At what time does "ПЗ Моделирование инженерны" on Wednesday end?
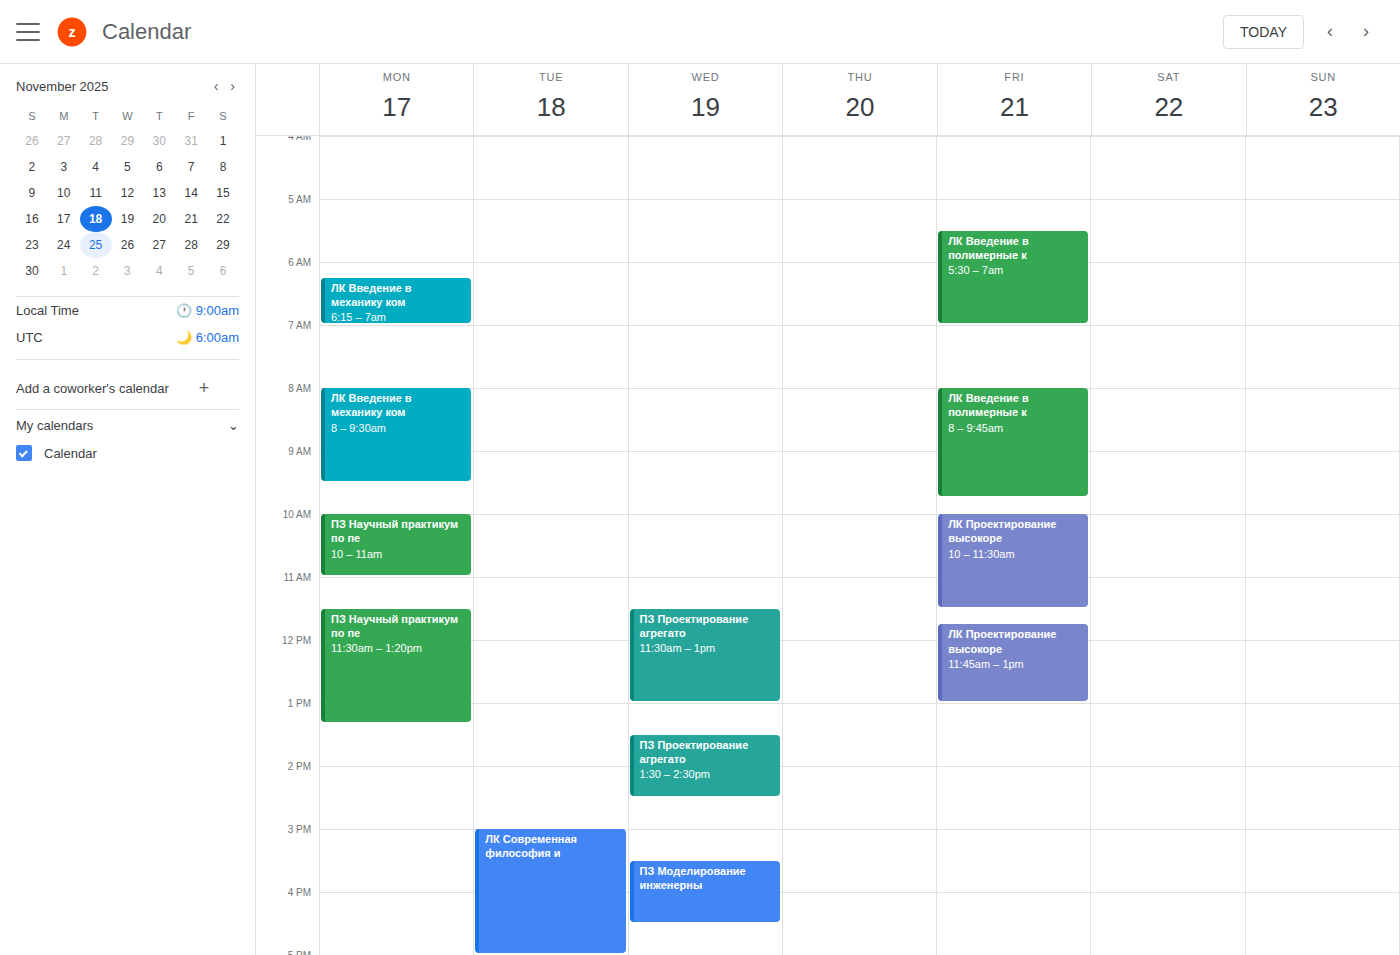
4:30 PM